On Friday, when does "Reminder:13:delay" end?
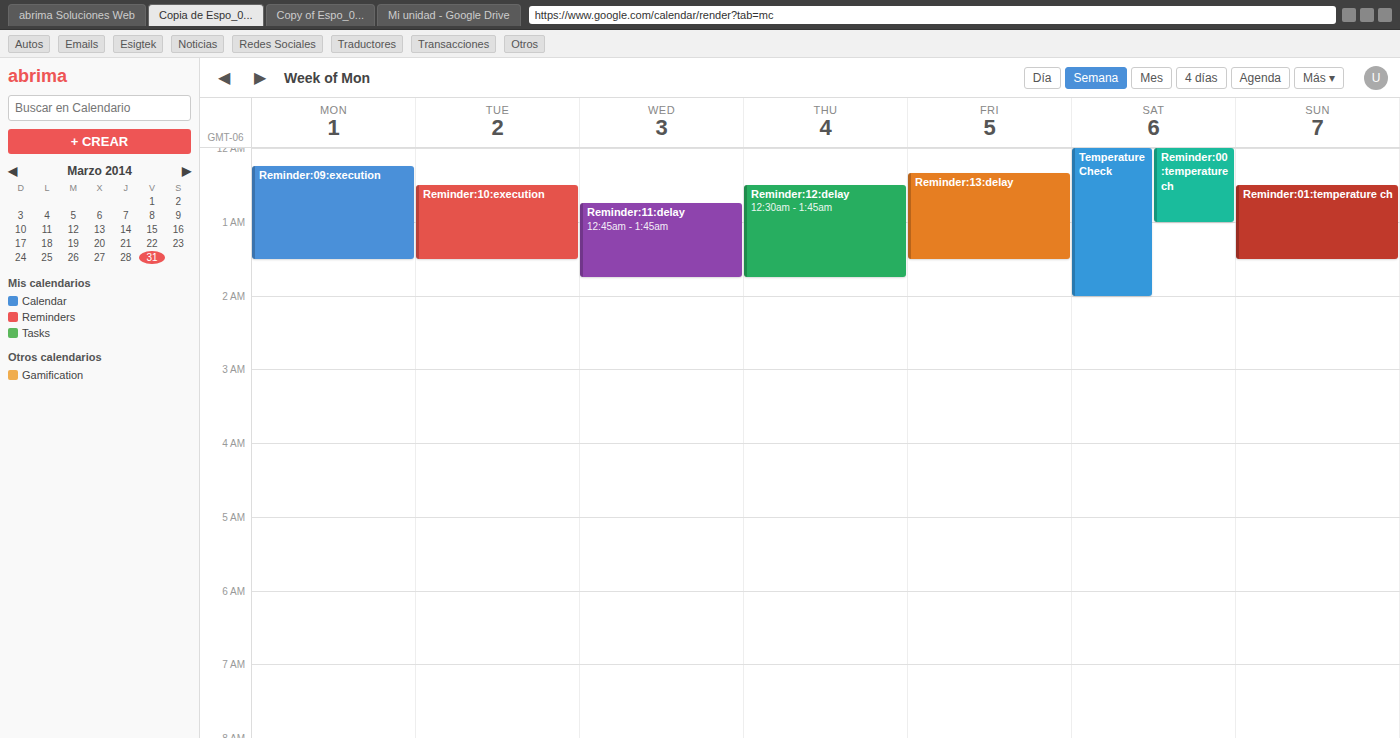
1:30 AM